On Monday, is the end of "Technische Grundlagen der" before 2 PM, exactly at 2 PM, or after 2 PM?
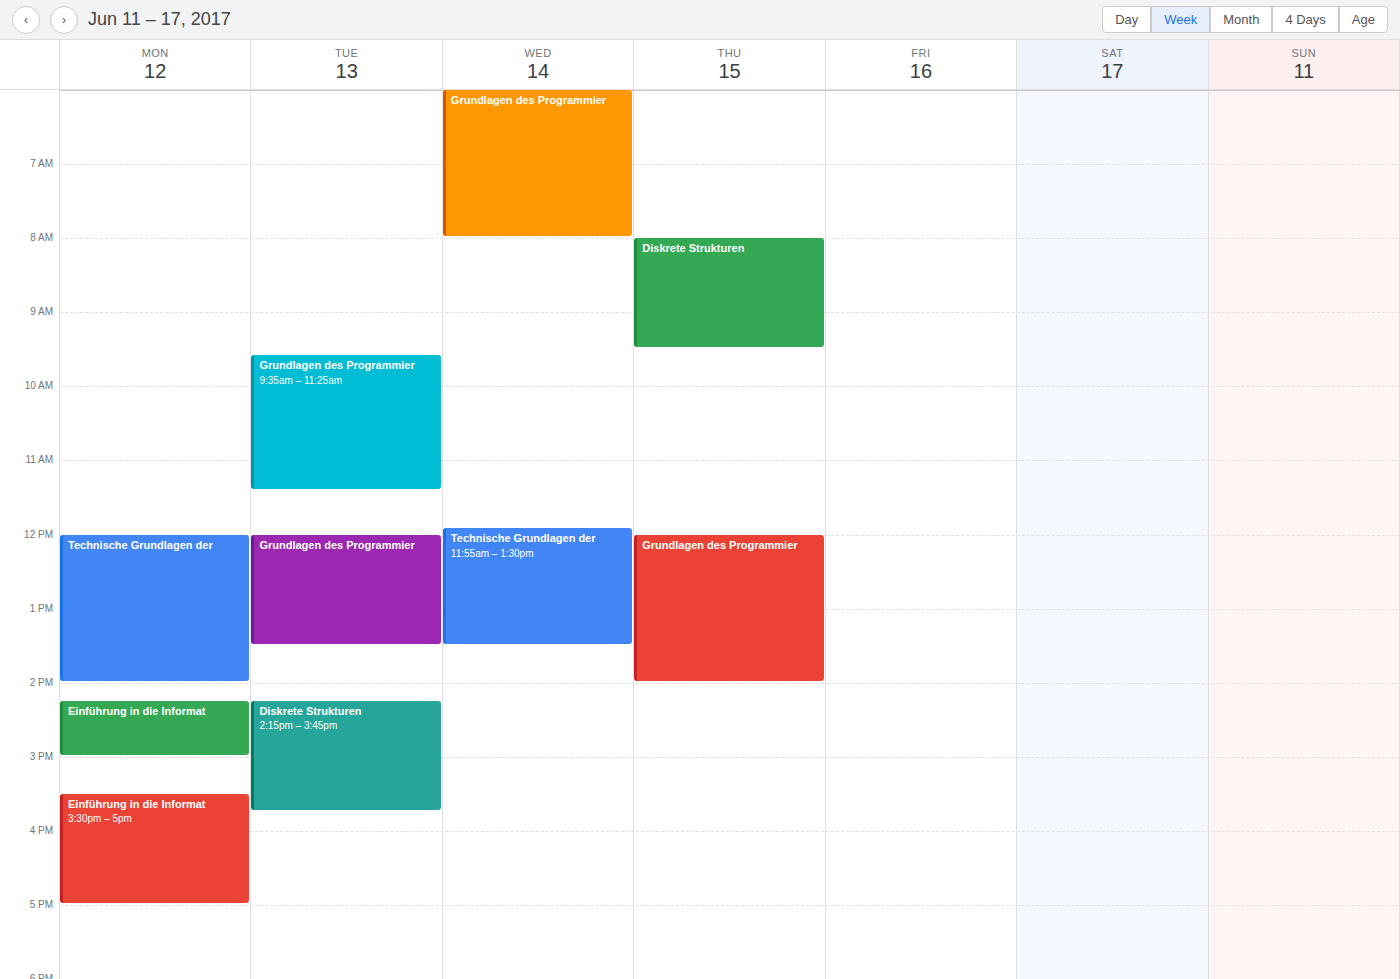
2:00 PM -- exactly at 2 PM, on the 2 PM line.